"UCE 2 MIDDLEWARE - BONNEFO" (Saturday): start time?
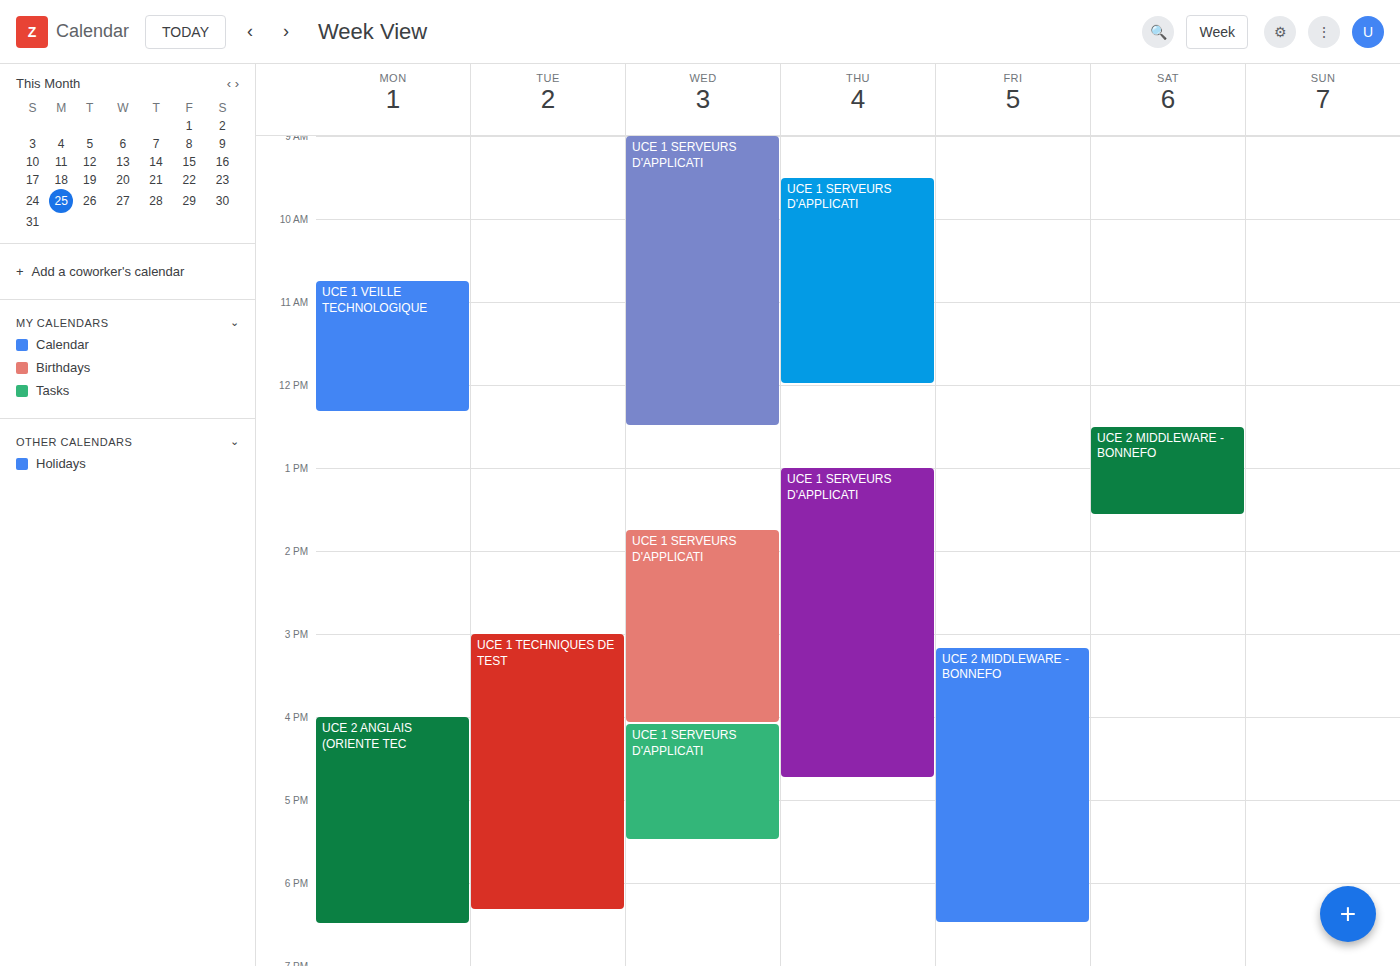
12:30 PM